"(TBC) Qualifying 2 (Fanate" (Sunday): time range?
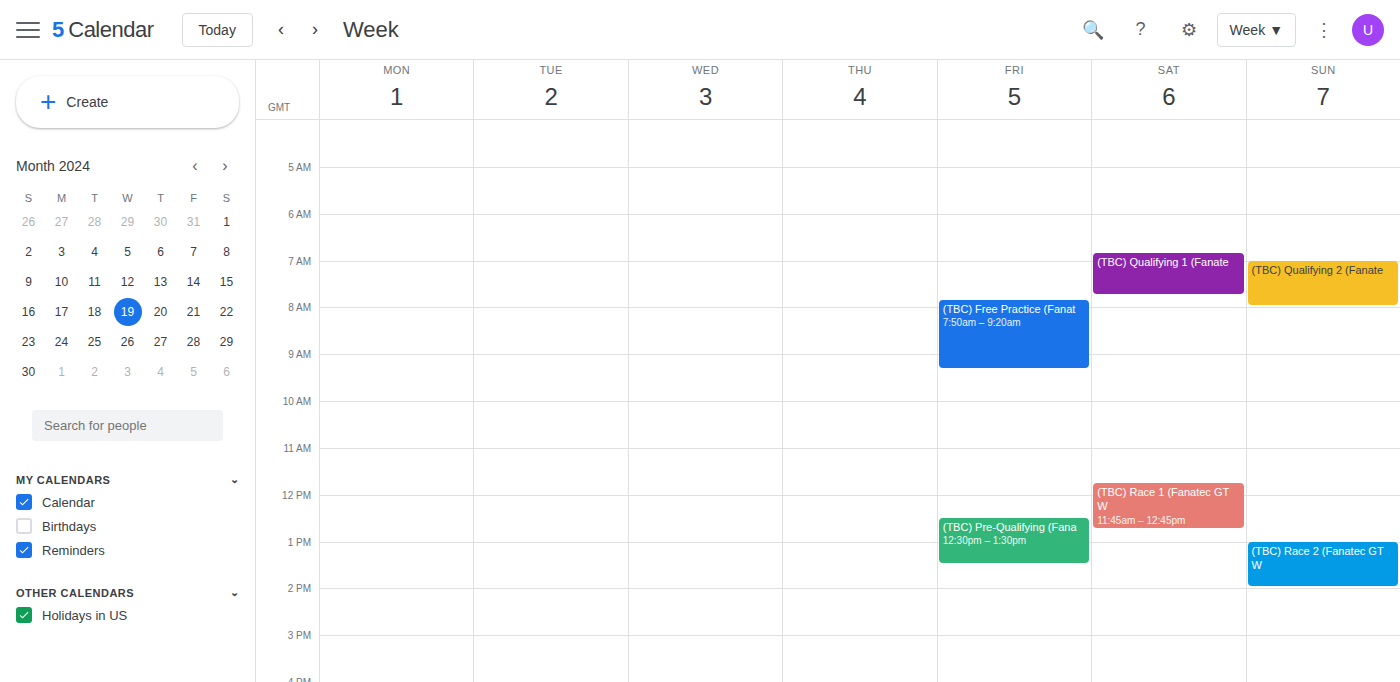
7:00 AM to 8:00 AM